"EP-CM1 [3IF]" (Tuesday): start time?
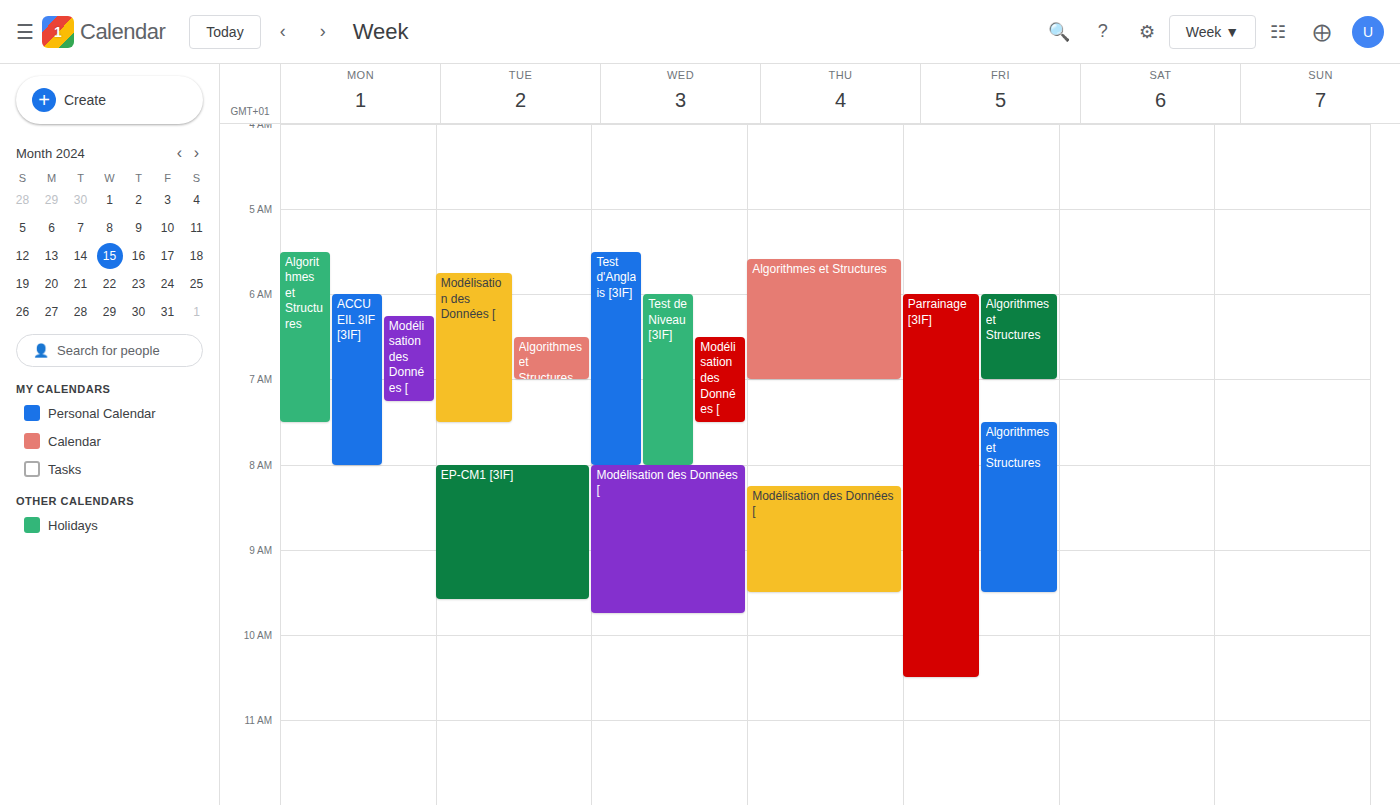
08:00